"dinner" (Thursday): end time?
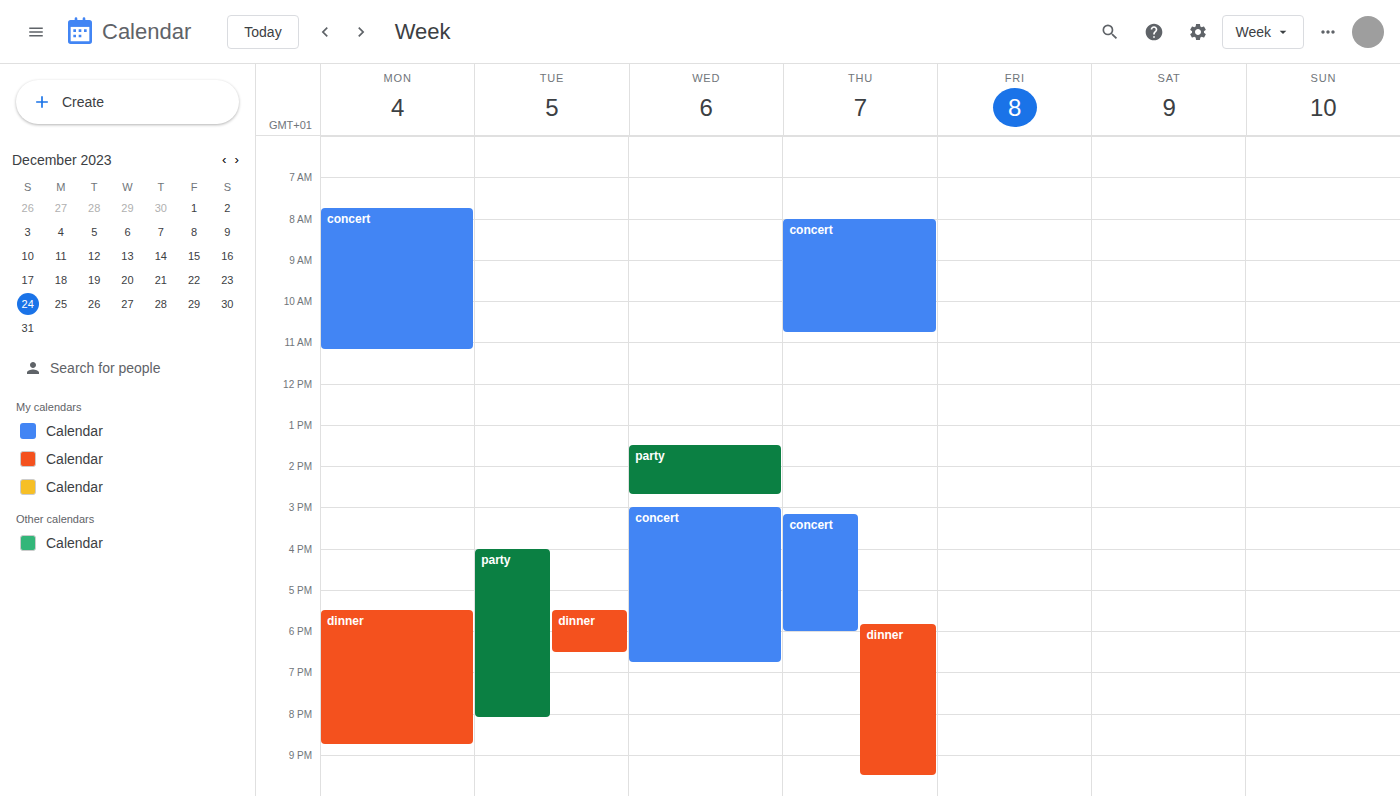
9:30 PM